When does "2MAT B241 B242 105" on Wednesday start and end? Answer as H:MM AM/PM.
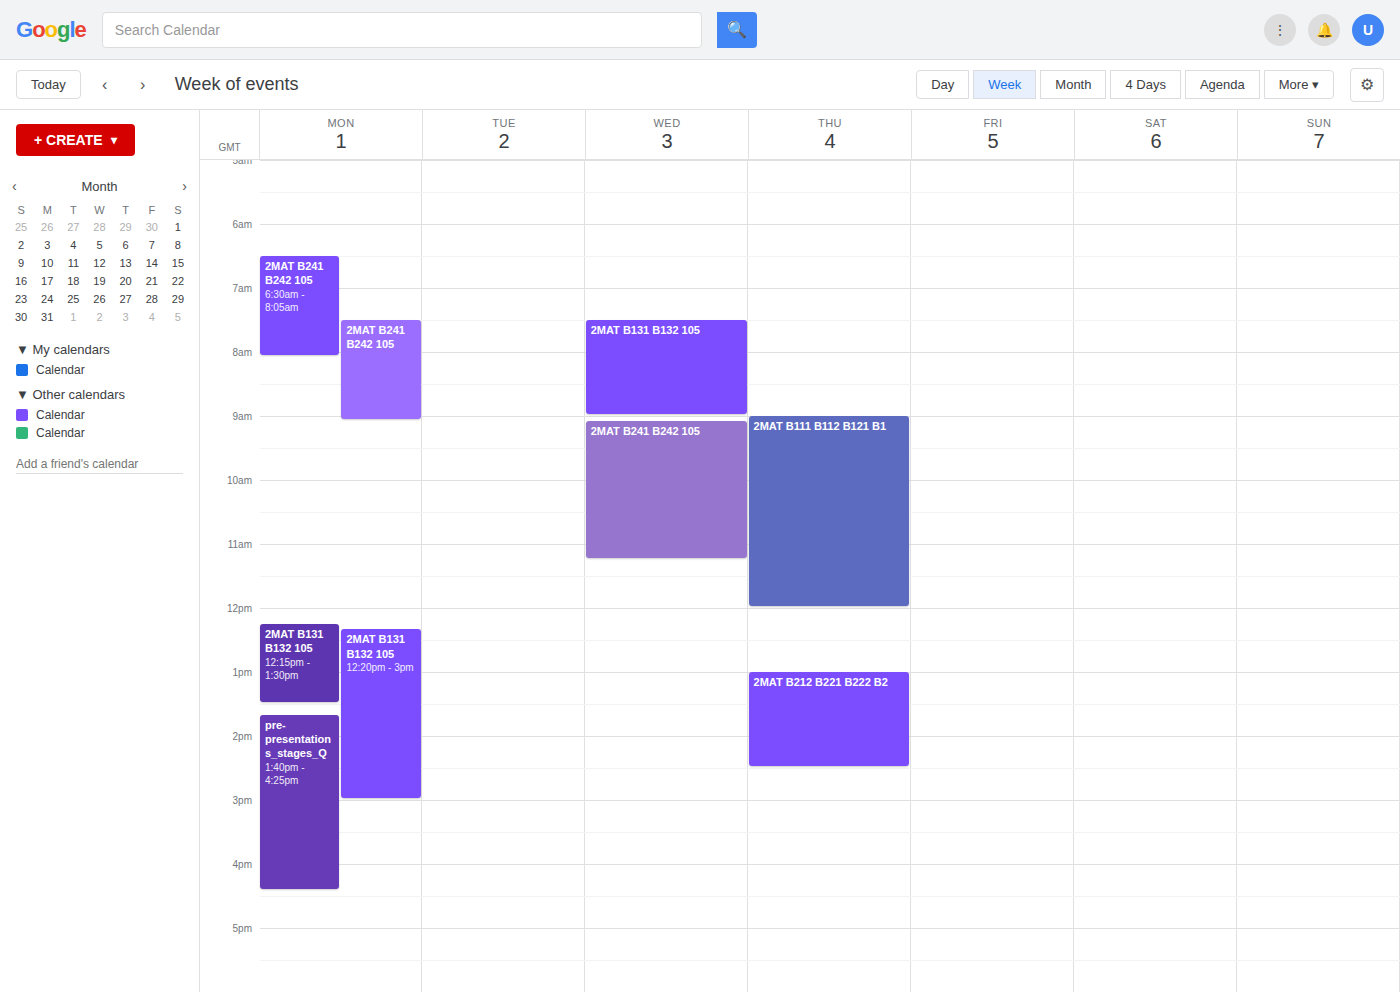
9:05 AM to 11:15 AM